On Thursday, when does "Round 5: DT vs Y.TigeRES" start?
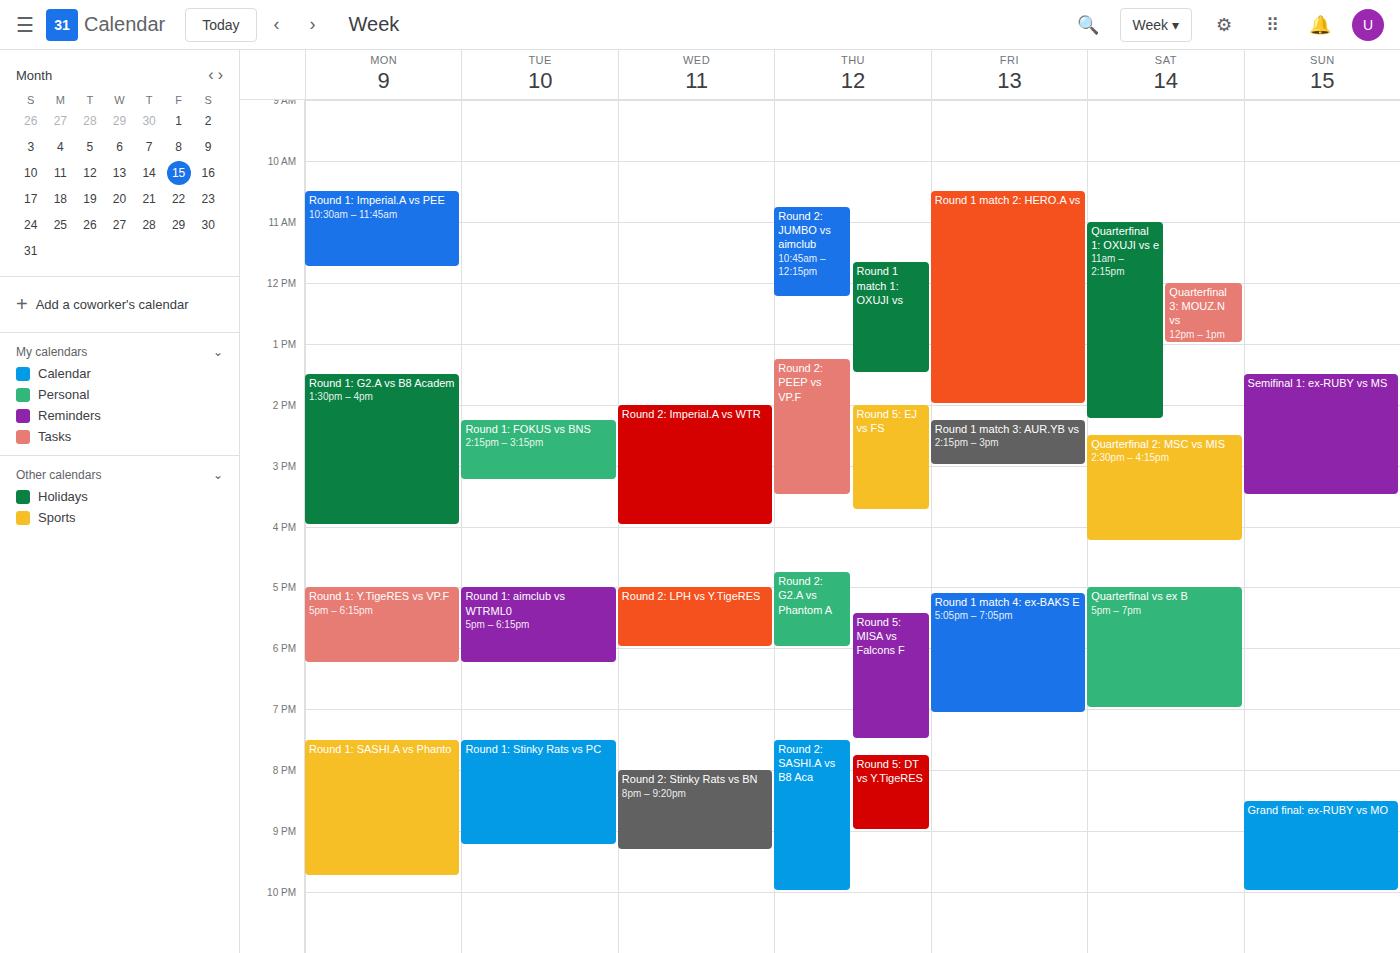
7:45 PM